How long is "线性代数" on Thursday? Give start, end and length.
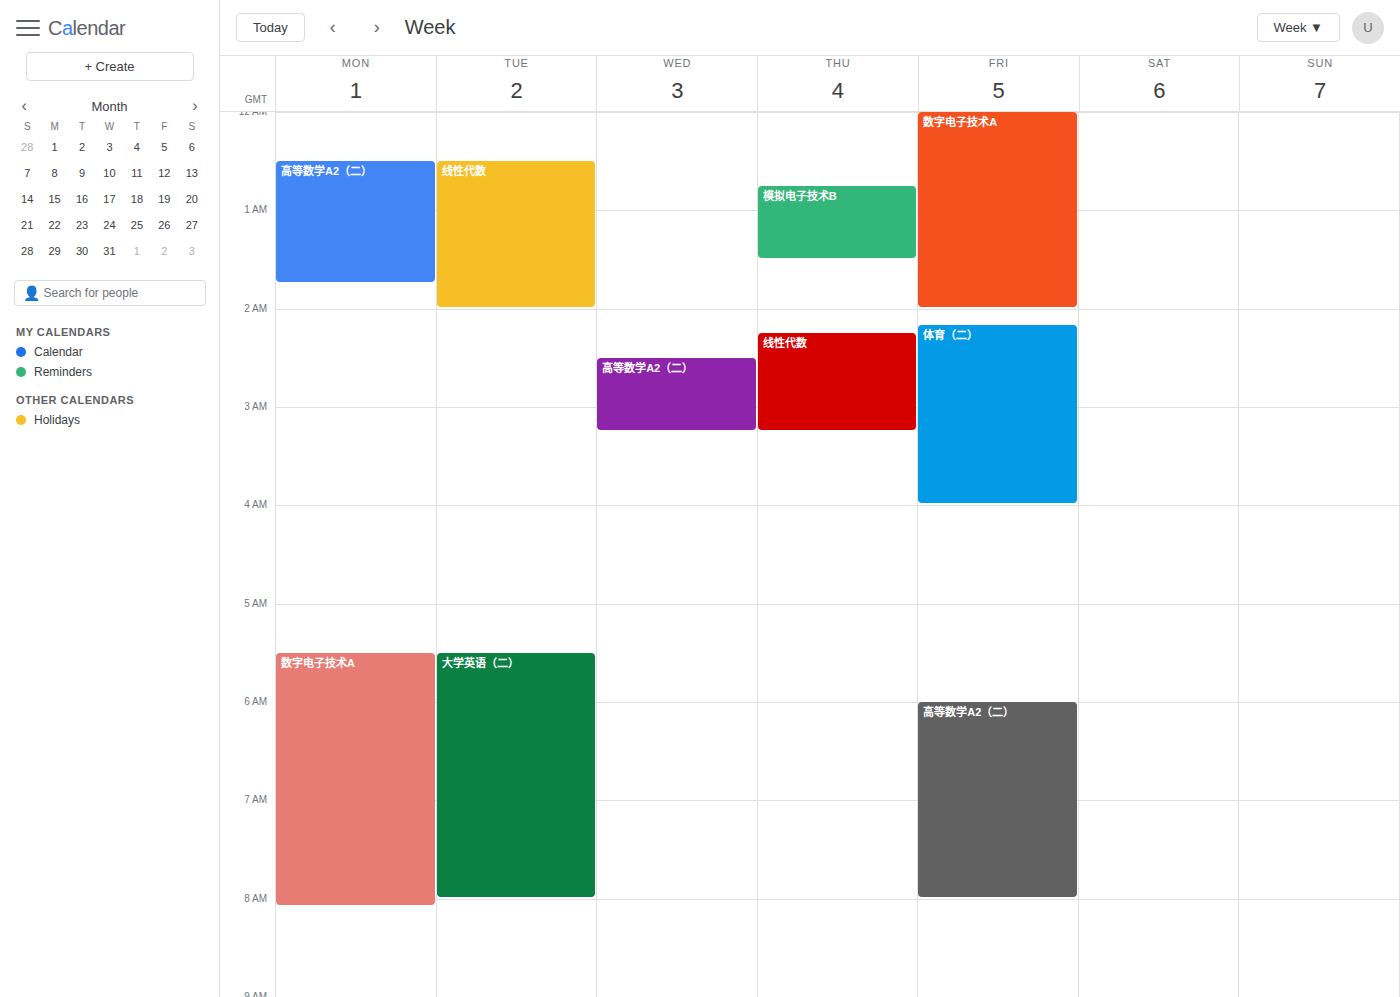
2:15 AM to 3:15 AM, 1 hour